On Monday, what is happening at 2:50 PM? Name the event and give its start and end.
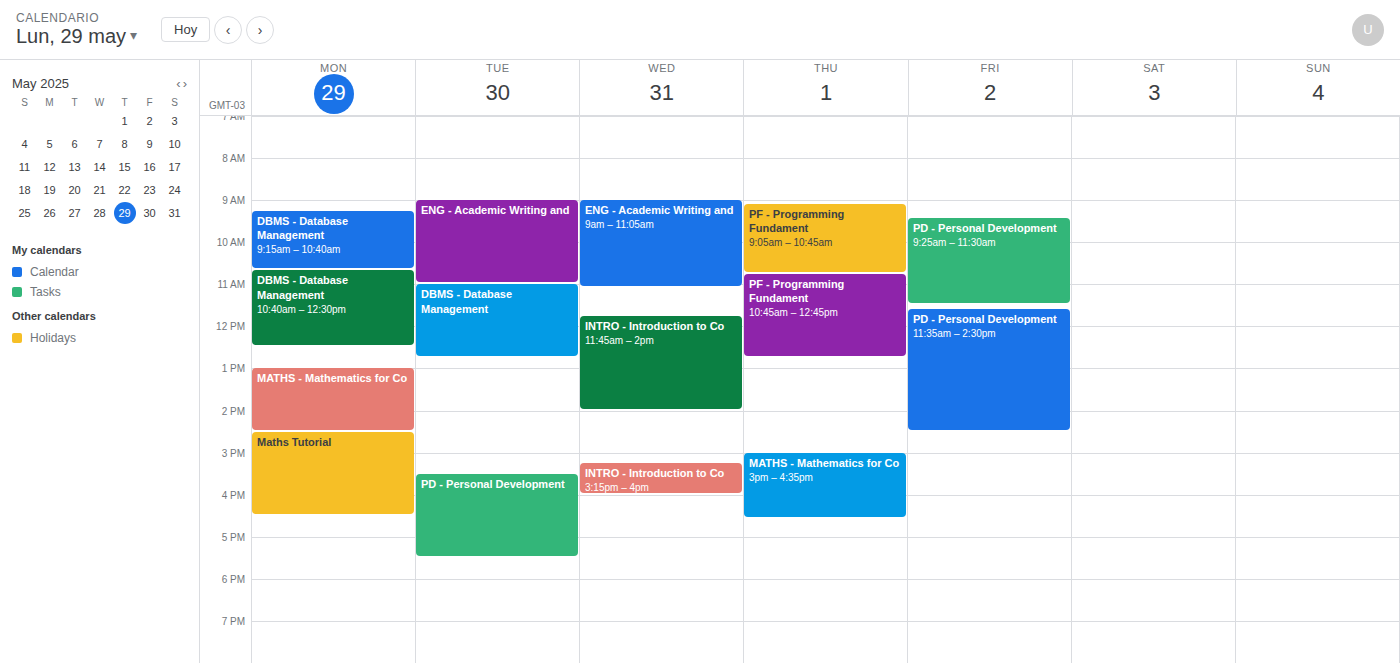
"Maths Tutorial", 2:30 PM to 4:30 PM